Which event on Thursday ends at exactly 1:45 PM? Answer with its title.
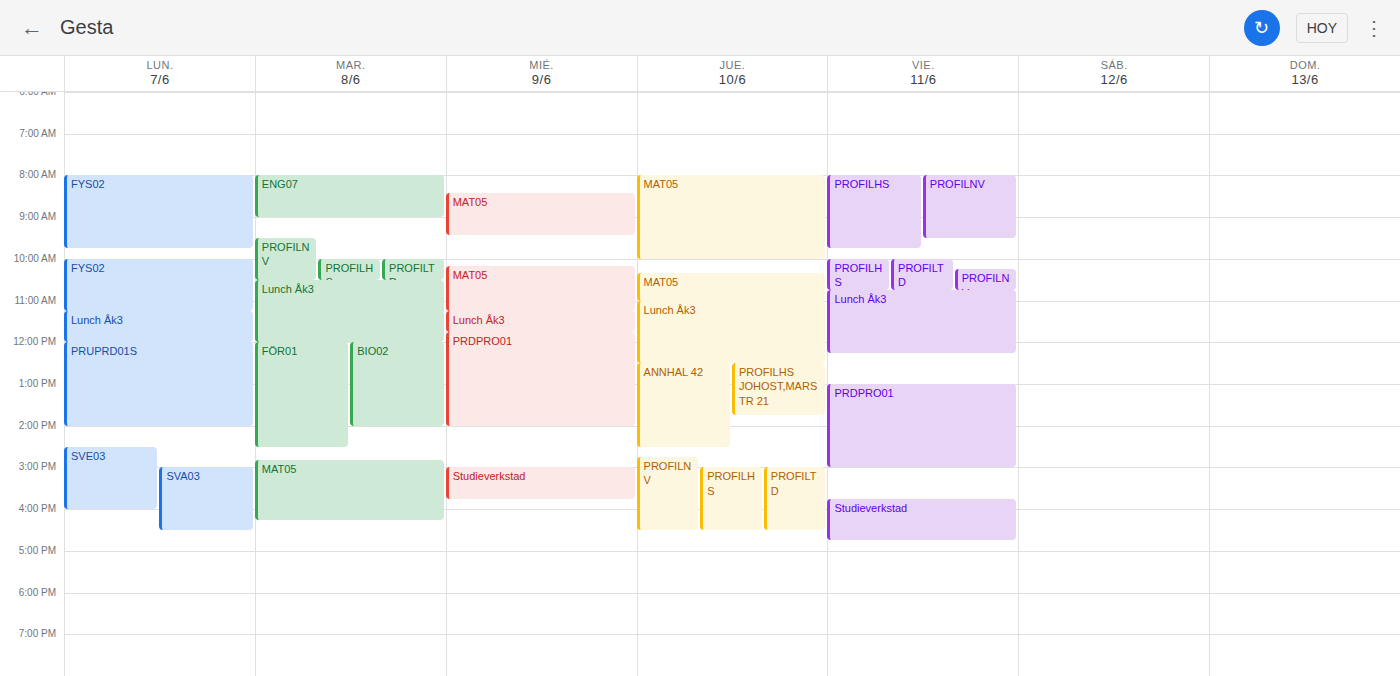
"PROFILHS JOHOST,MARSTR 21"